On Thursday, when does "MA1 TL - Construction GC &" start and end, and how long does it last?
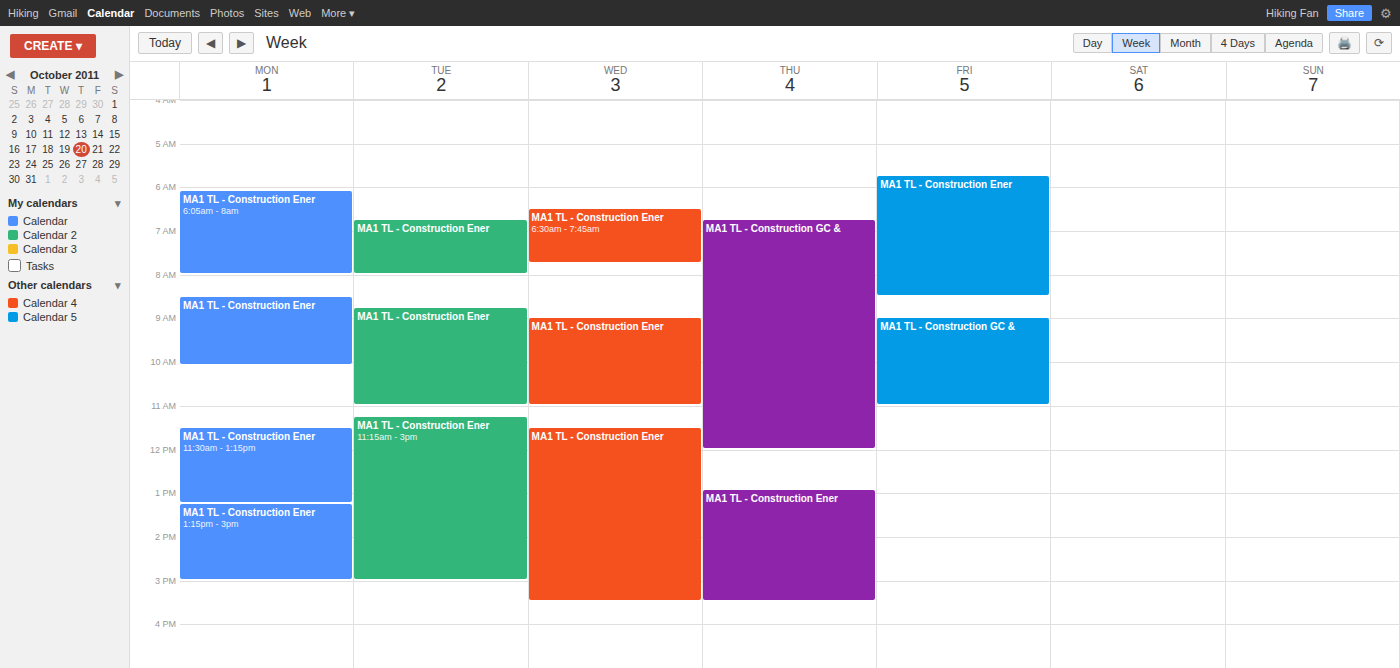
6:45 AM to 12:00 PM, 5 hours 15 minutes